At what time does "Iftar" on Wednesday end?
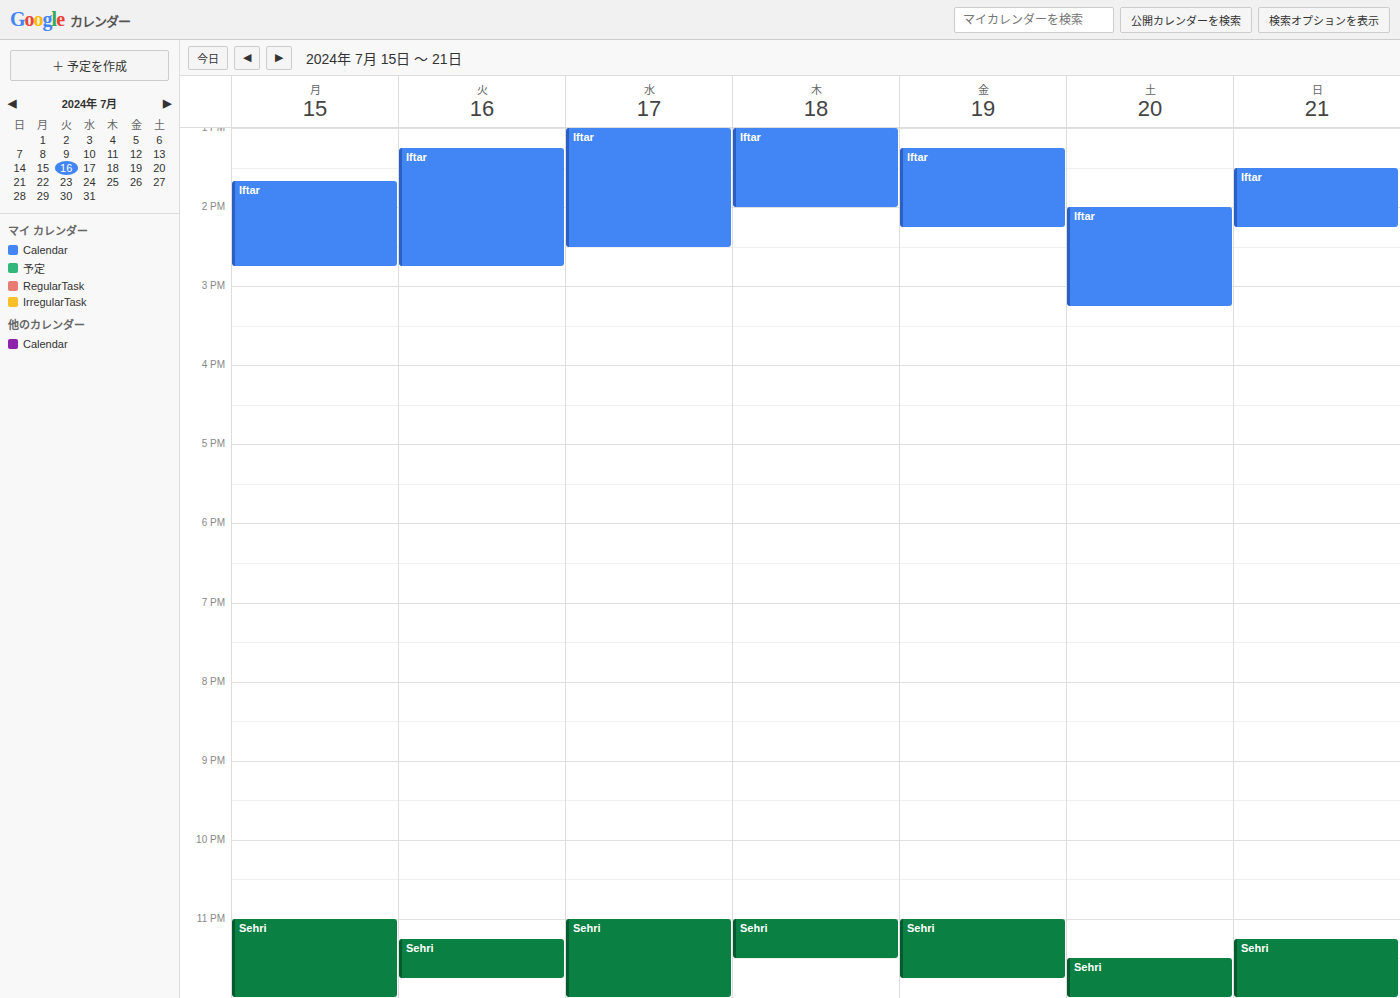
2:30 PM